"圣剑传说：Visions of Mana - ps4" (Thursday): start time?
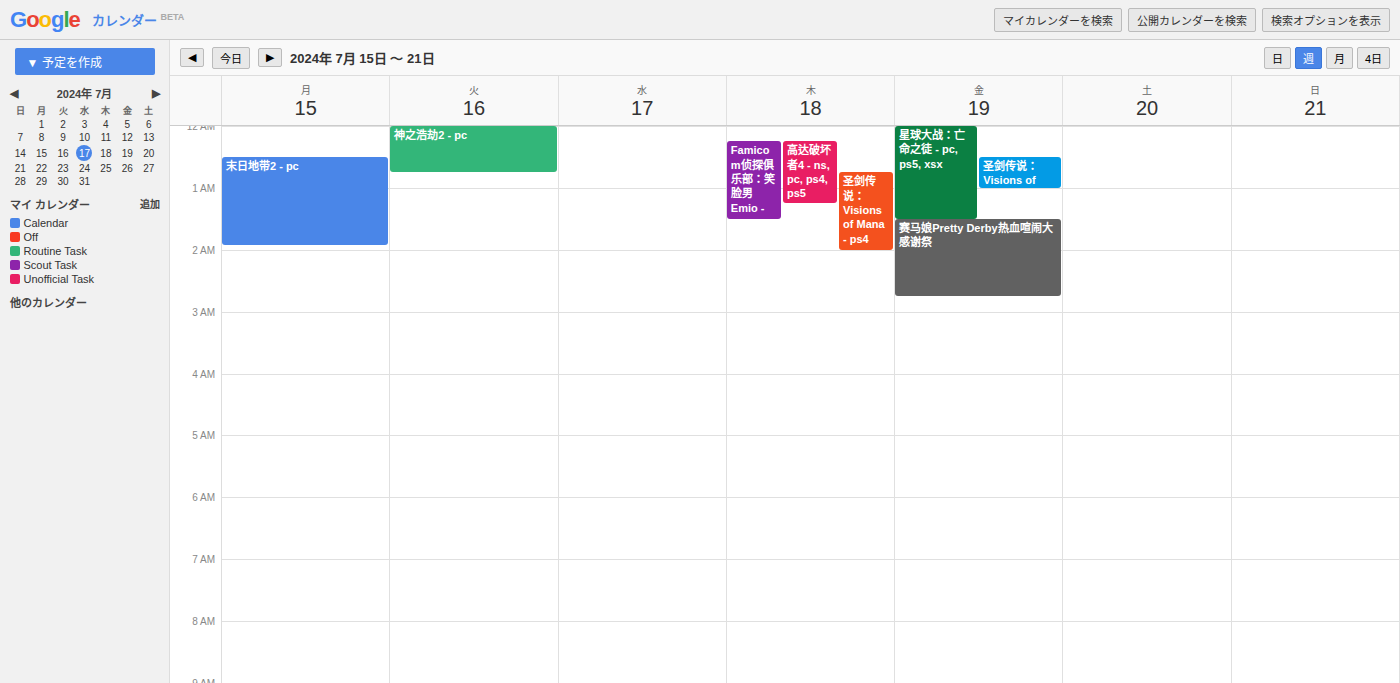
12:45 AM